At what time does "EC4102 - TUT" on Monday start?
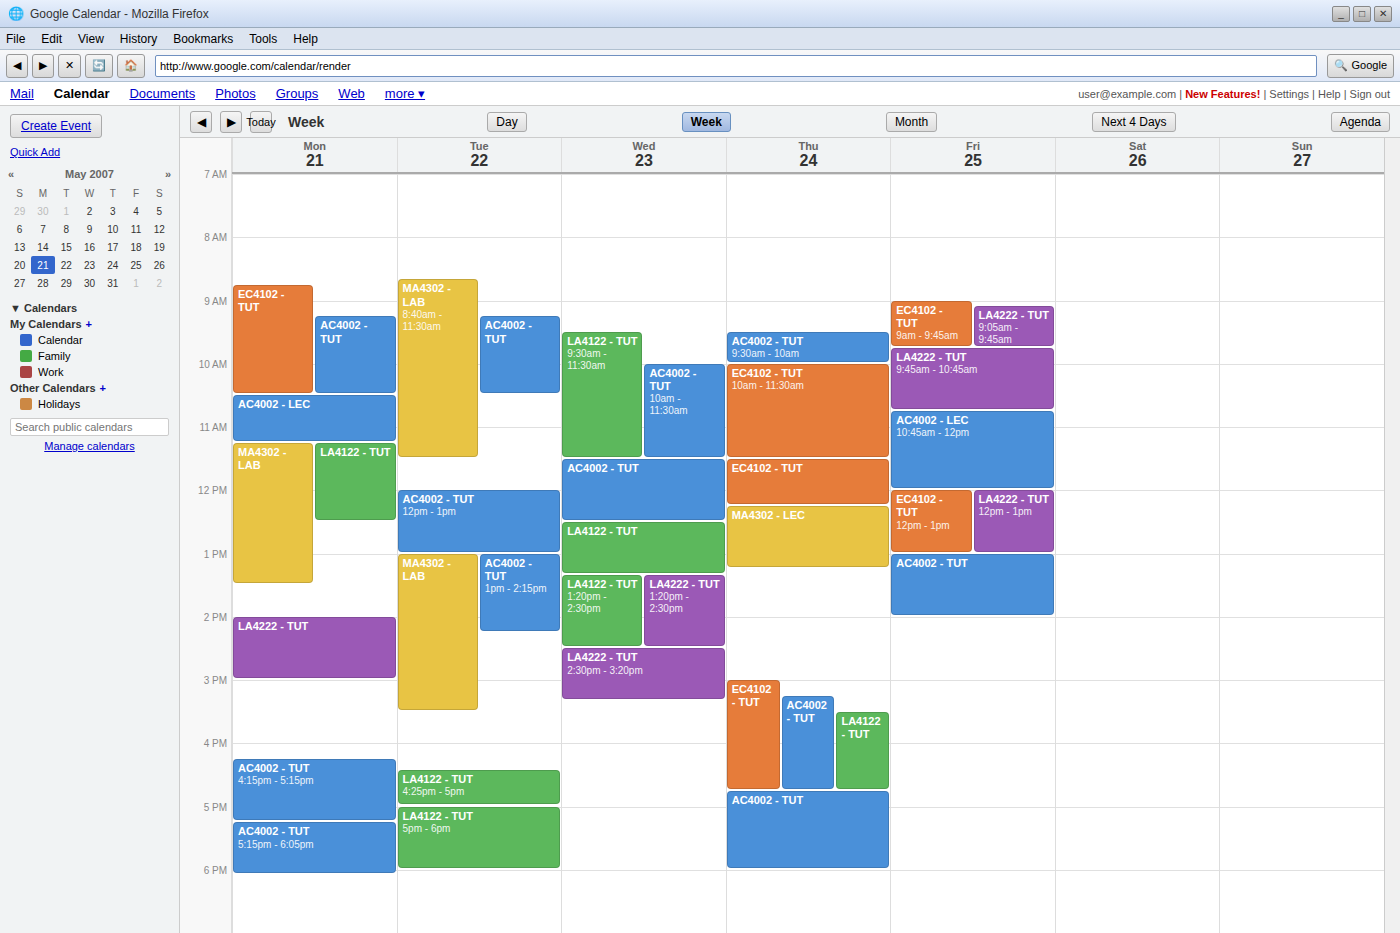
8:45 AM